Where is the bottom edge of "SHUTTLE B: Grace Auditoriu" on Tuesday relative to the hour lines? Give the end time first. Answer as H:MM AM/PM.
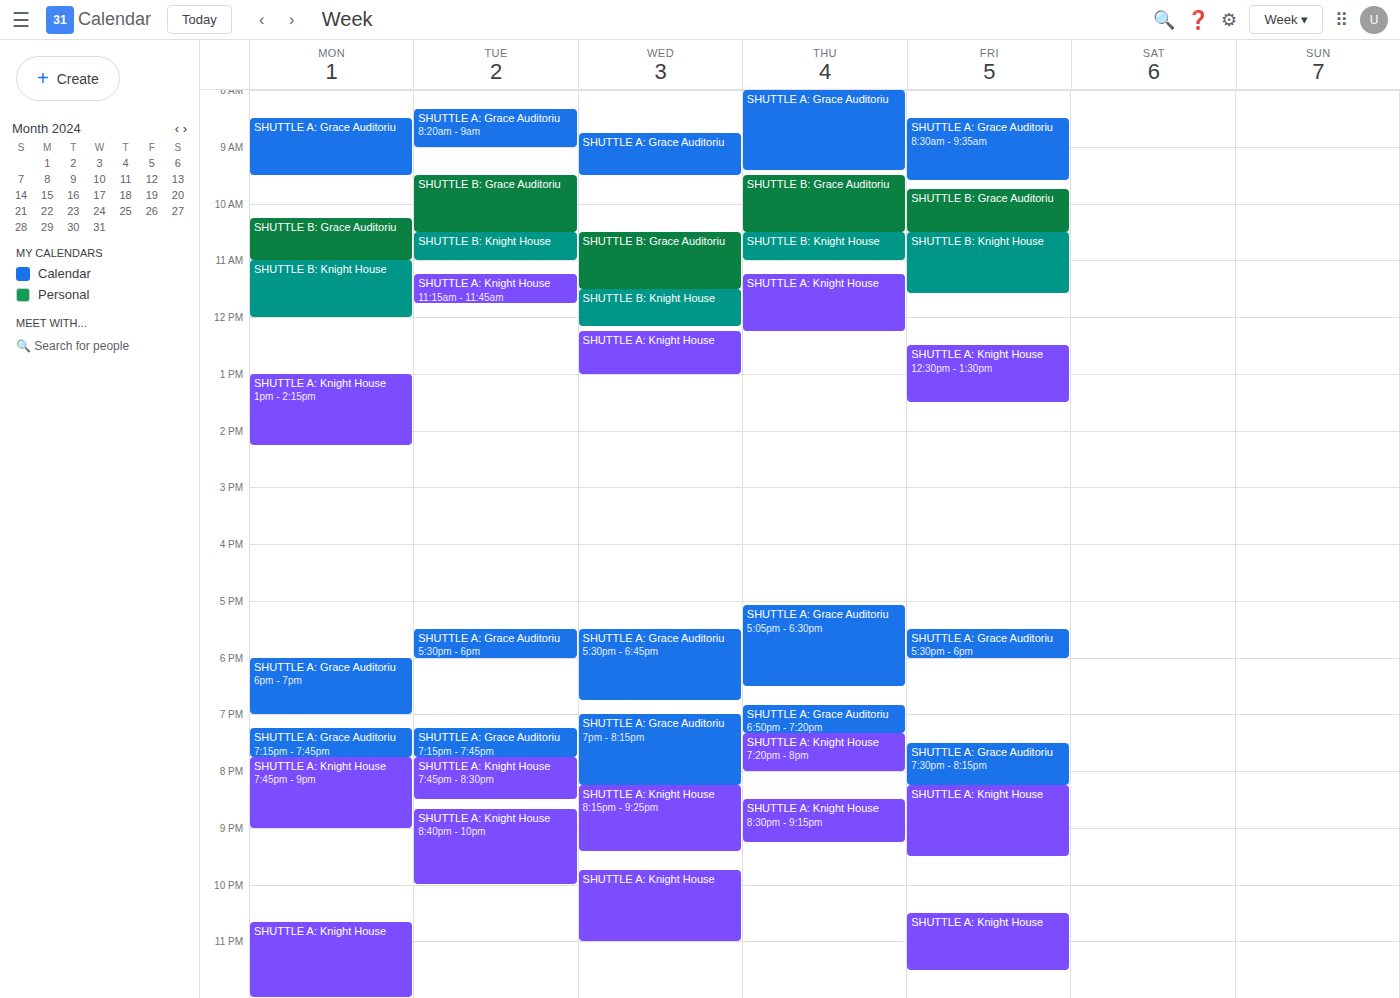
10:30 AM -- halfway between the 10 AM and 11 AM lines.